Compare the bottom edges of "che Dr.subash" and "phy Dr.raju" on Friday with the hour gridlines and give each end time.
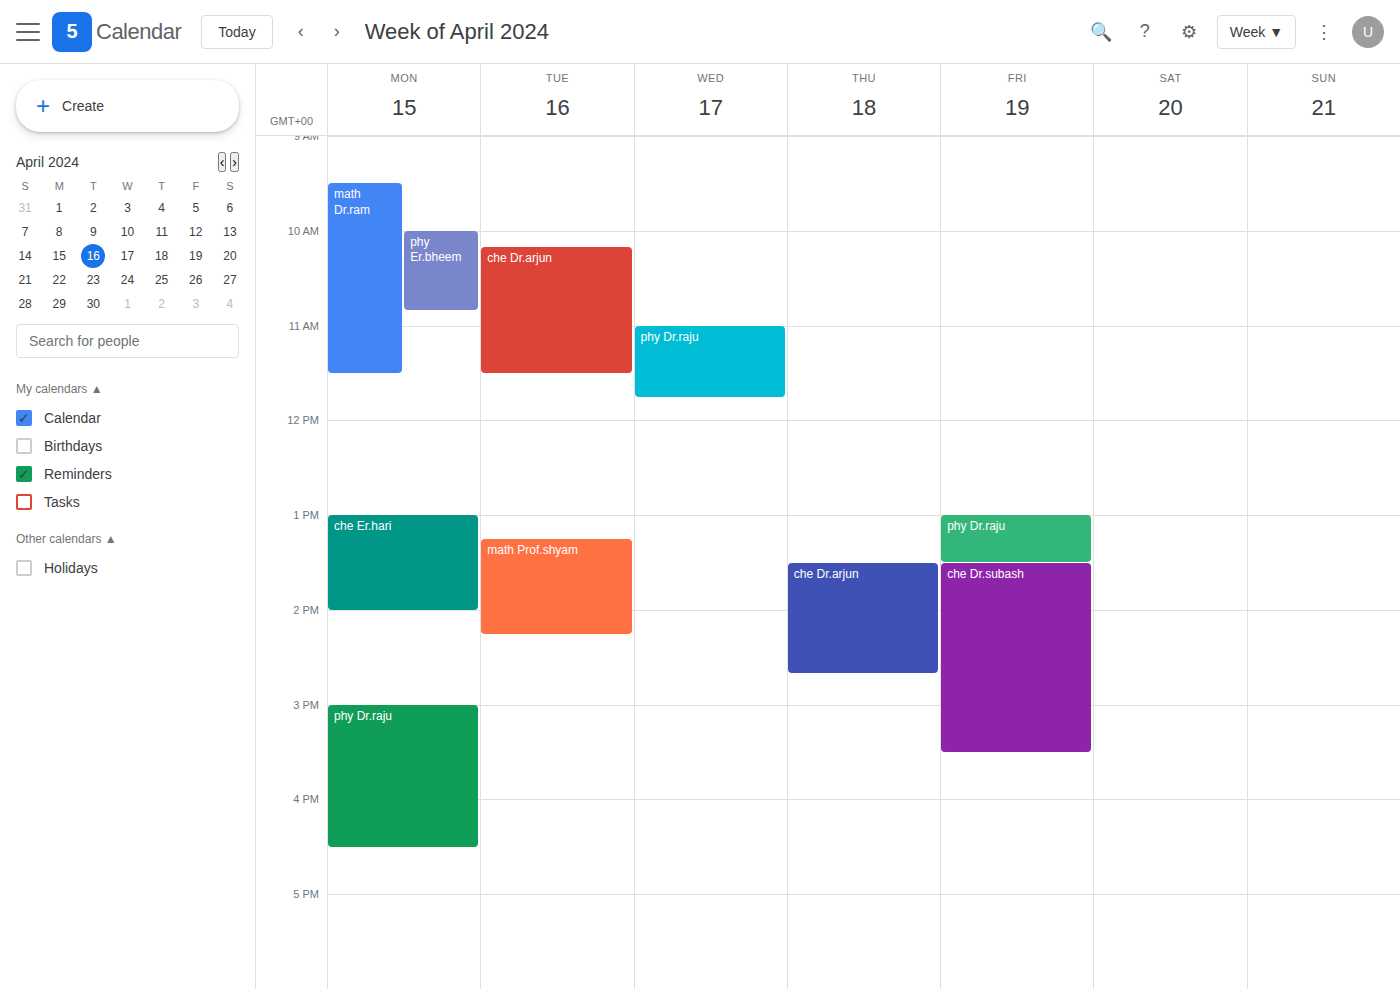
"che Dr.subash": 3:30 PM, halfway between the 3 PM and 4 PM lines. "phy Dr.raju": 1:30 PM, halfway between the 1 PM and 2 PM lines.